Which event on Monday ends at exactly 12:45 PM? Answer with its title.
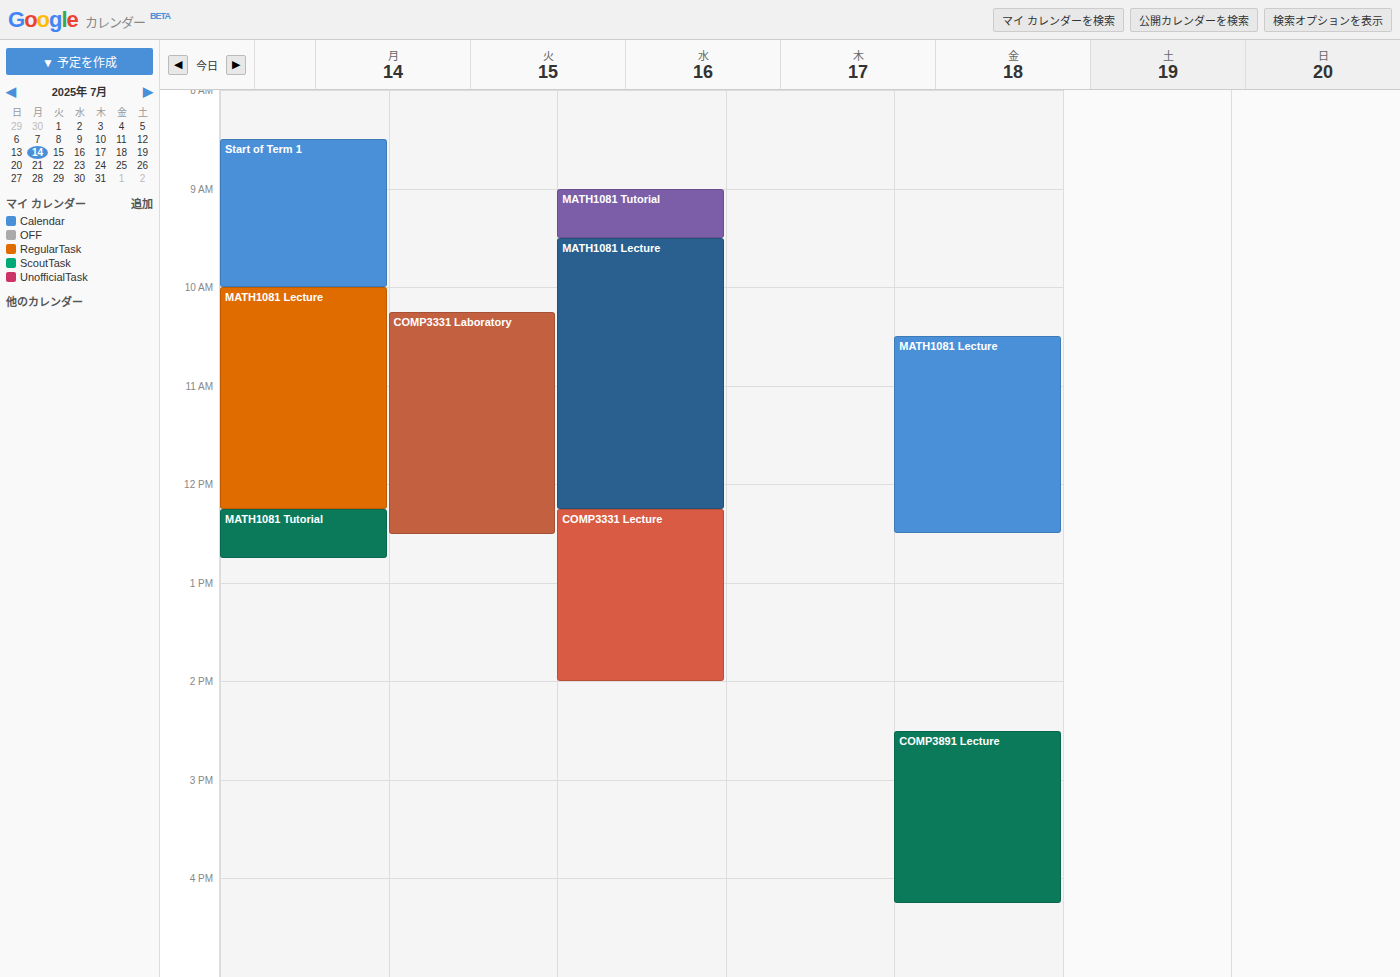
"MATH1081 Tutorial"